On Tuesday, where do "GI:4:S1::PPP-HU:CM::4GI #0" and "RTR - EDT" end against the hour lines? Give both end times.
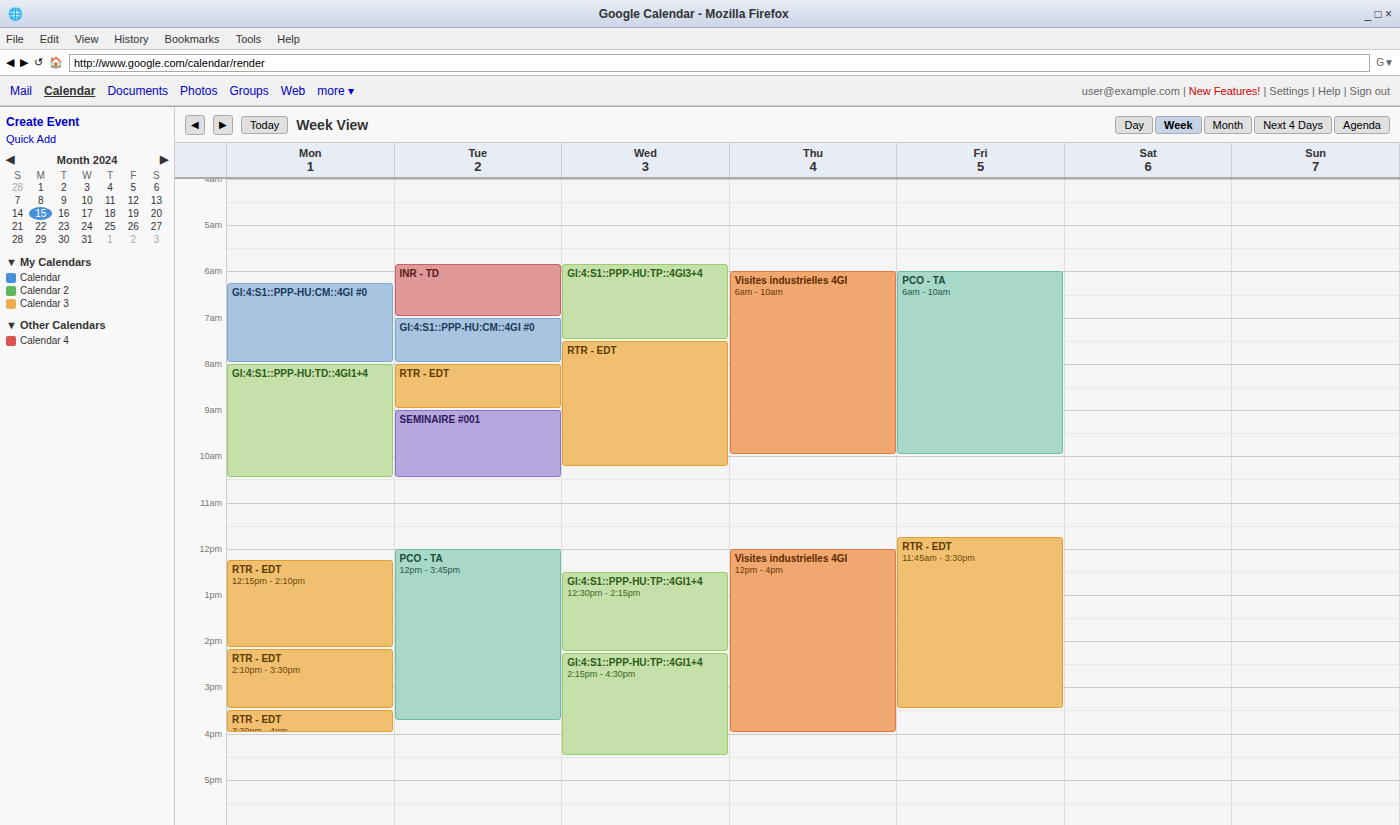
"GI:4:S1::PPP-HU:CM::4GI #0": 8:00 AM, exactly on the 8 AM line. "RTR - EDT": 9:00 AM, exactly on the 9 AM line.